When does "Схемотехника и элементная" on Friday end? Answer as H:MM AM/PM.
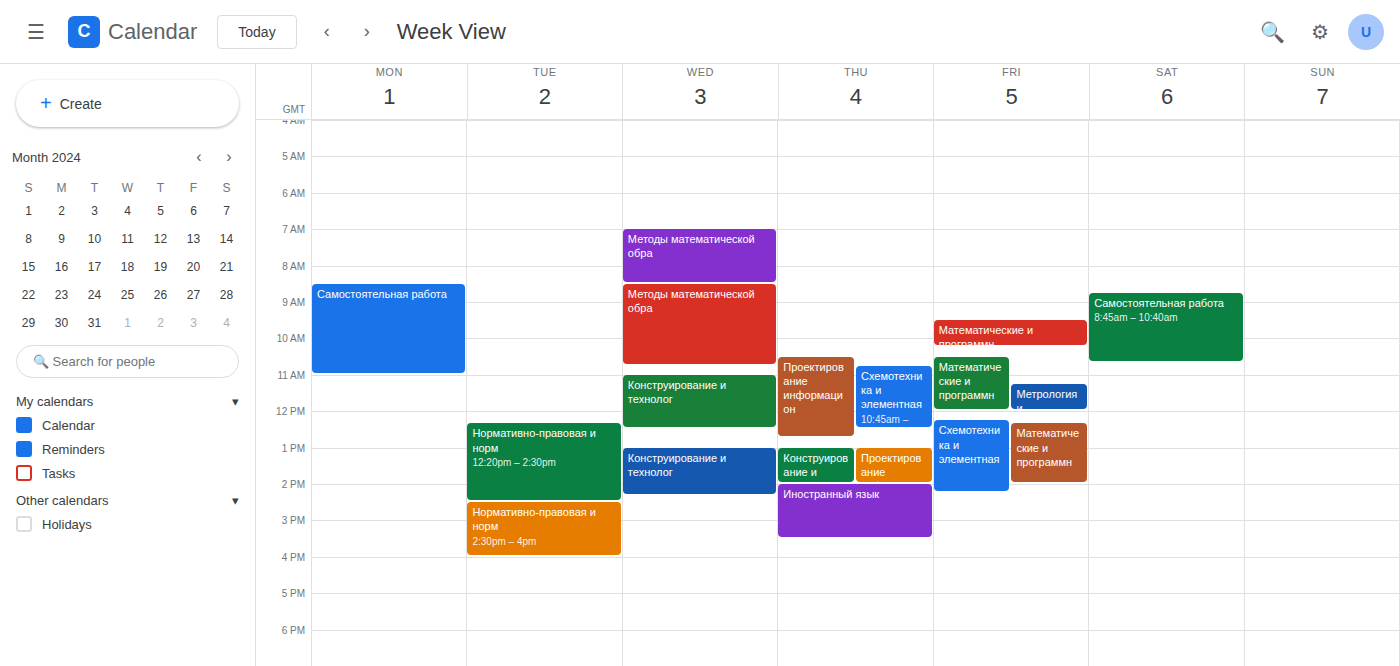
2:15 PM